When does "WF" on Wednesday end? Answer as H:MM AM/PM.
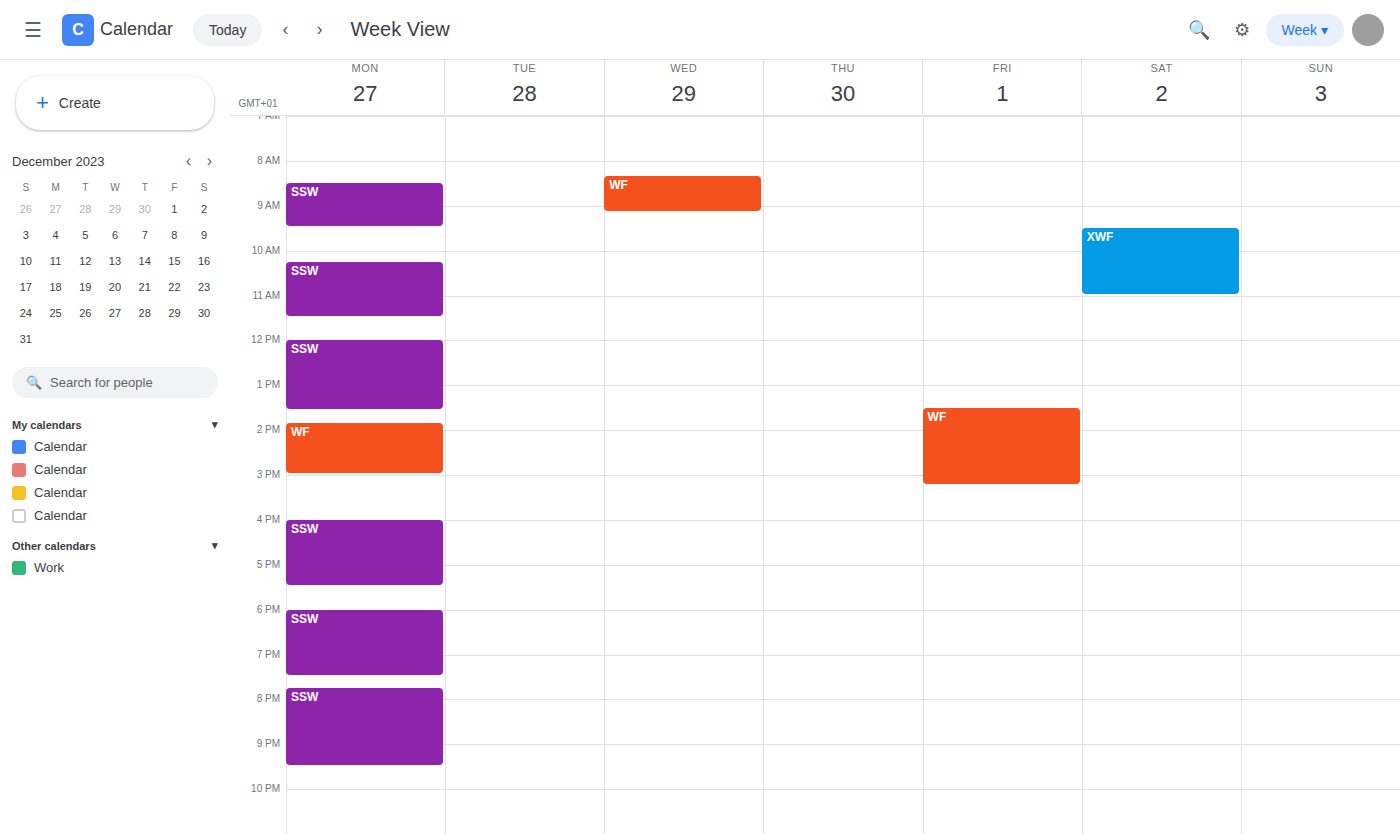
9:10 AM